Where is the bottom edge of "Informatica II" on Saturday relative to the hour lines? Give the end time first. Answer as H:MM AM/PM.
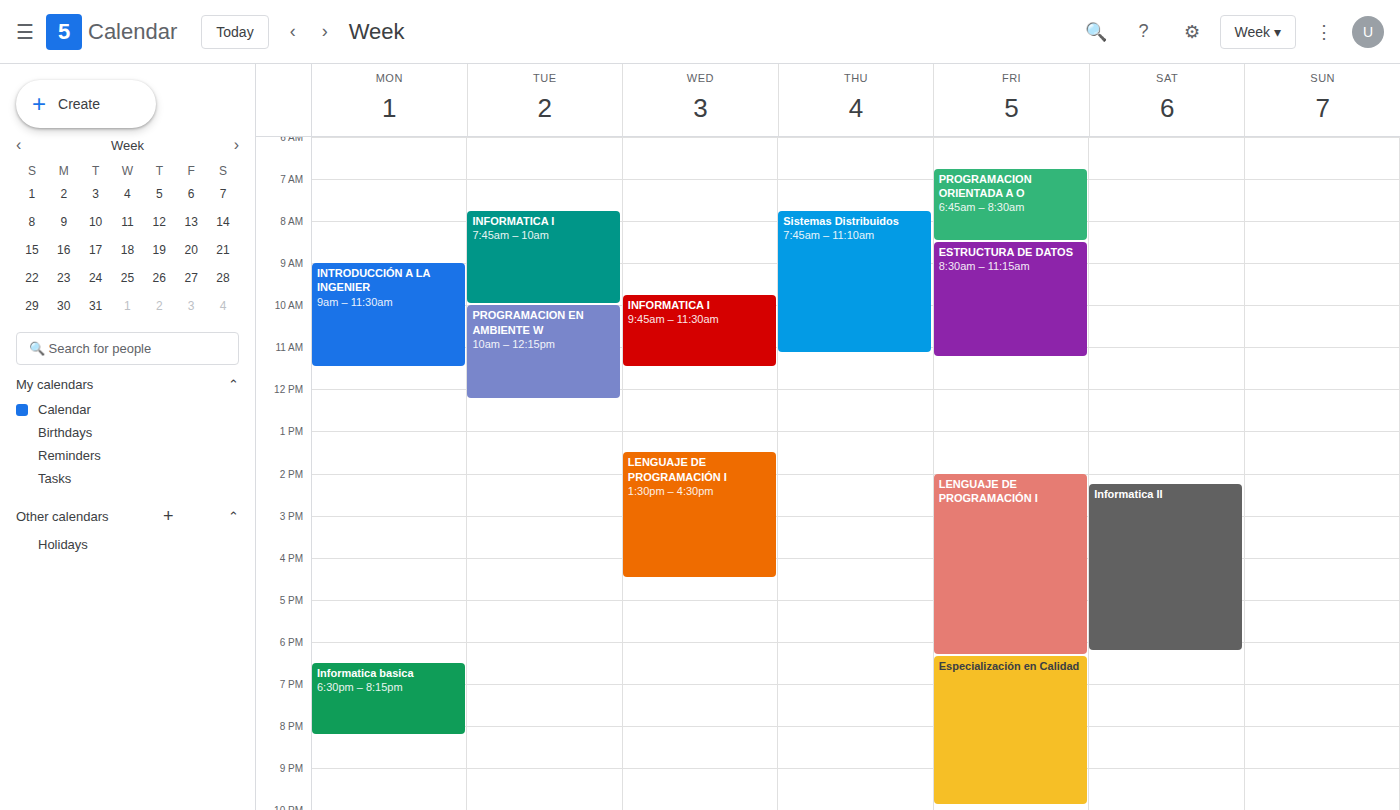
6:15 PM -- neither: a quarter of the way from the 6 PM line to the 7 PM line.